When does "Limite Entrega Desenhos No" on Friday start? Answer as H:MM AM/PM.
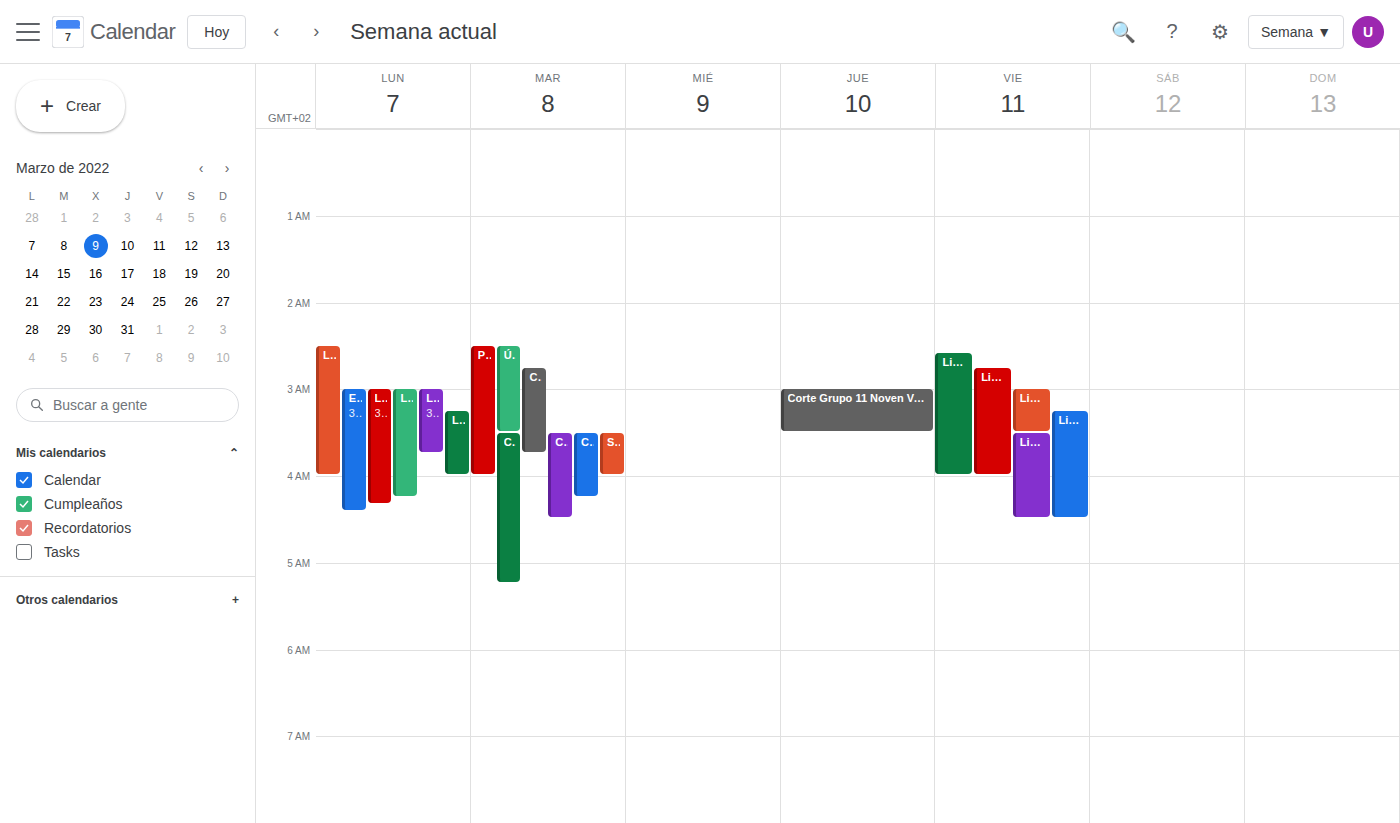
2:35 AM